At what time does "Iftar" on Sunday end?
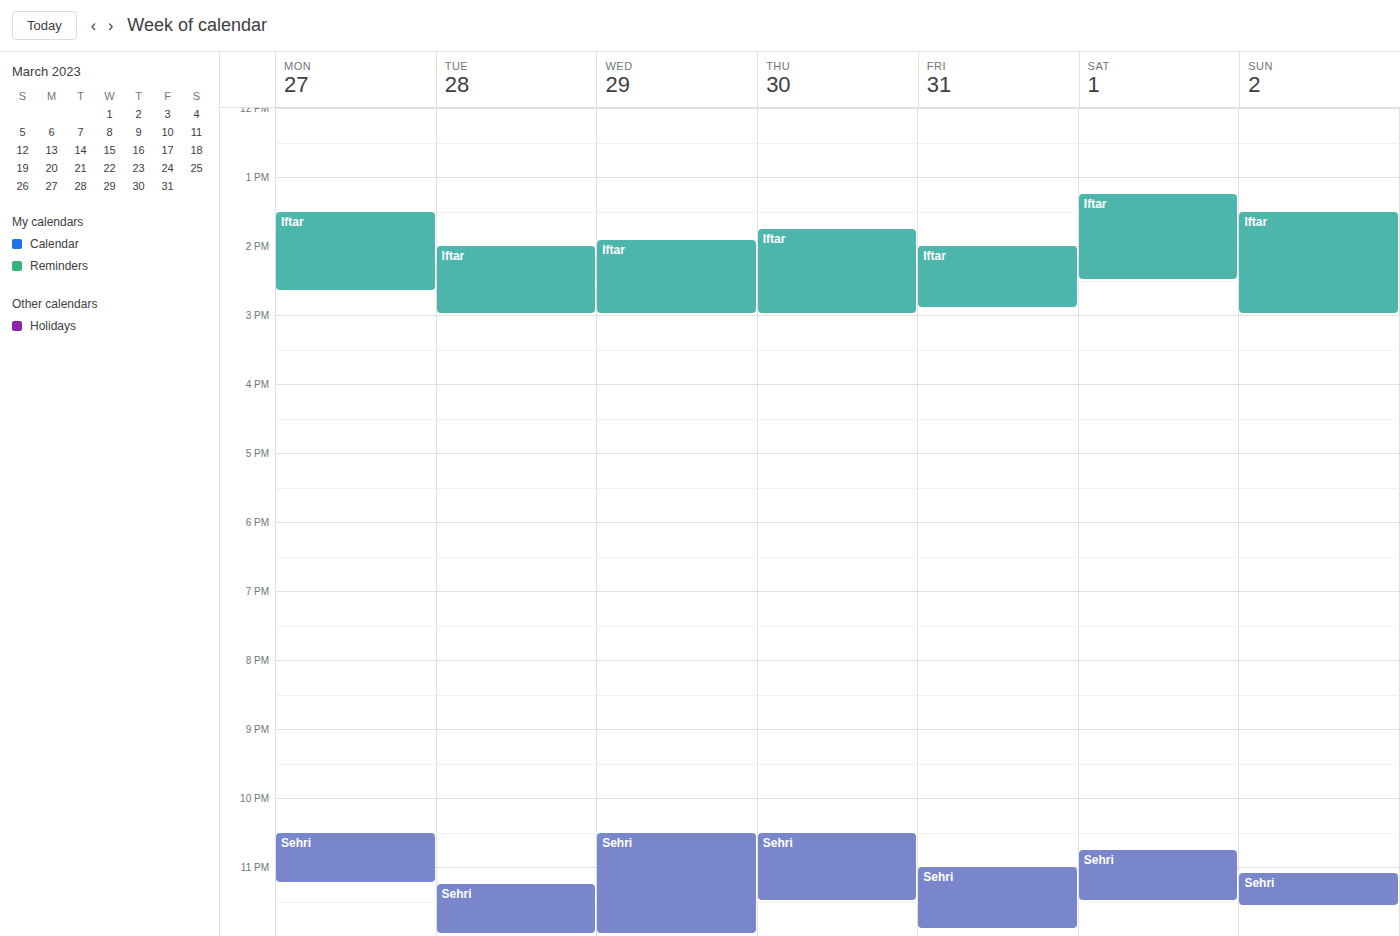
3:00 PM